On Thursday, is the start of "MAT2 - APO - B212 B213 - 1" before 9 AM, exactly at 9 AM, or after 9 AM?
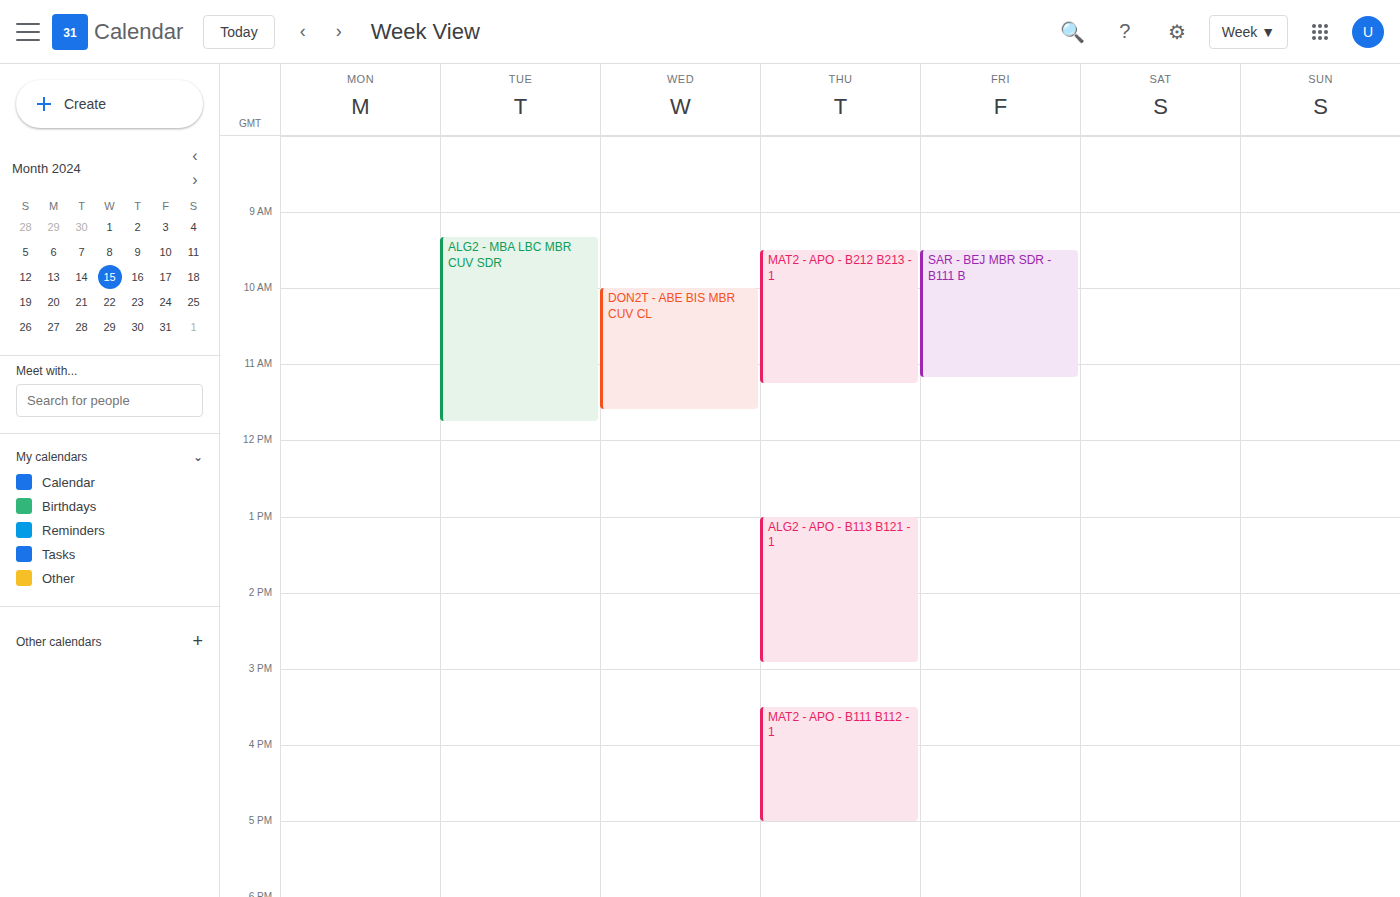
9:30 AM -- after 9 AM, 30 minutes below the 9 AM line.